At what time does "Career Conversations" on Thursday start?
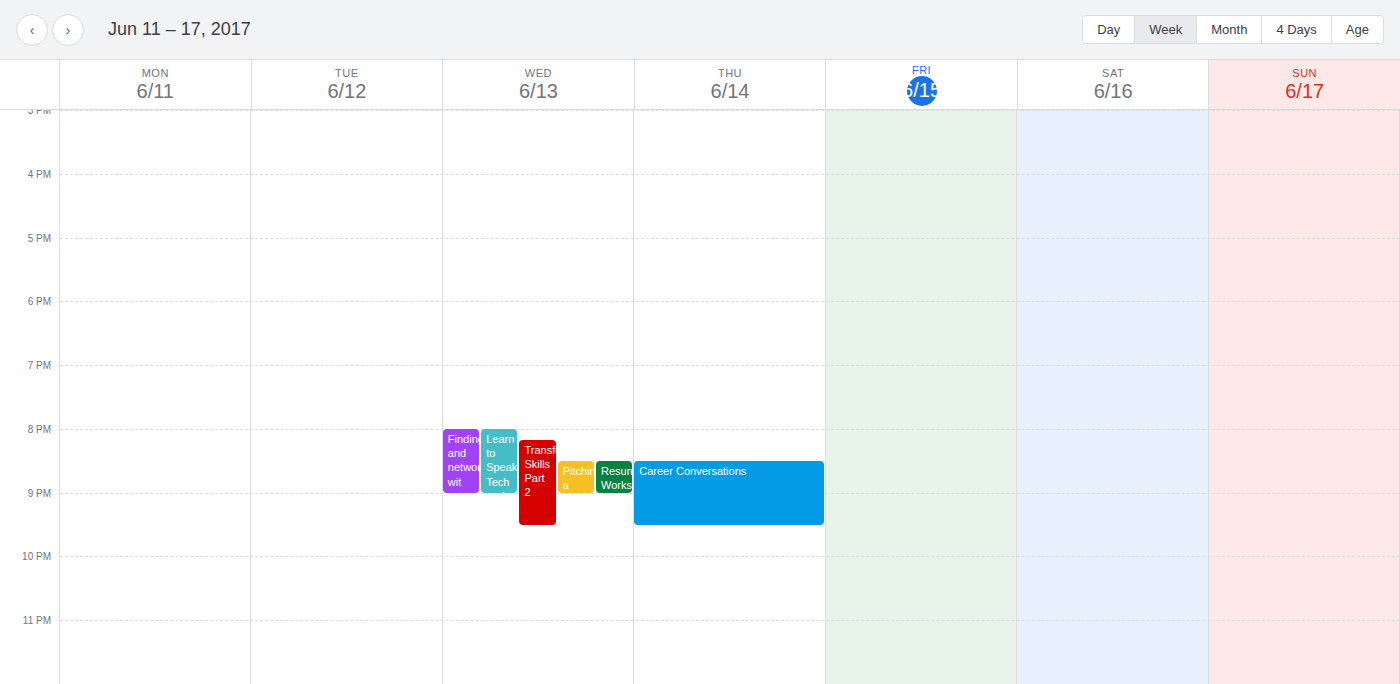
8:30 PM